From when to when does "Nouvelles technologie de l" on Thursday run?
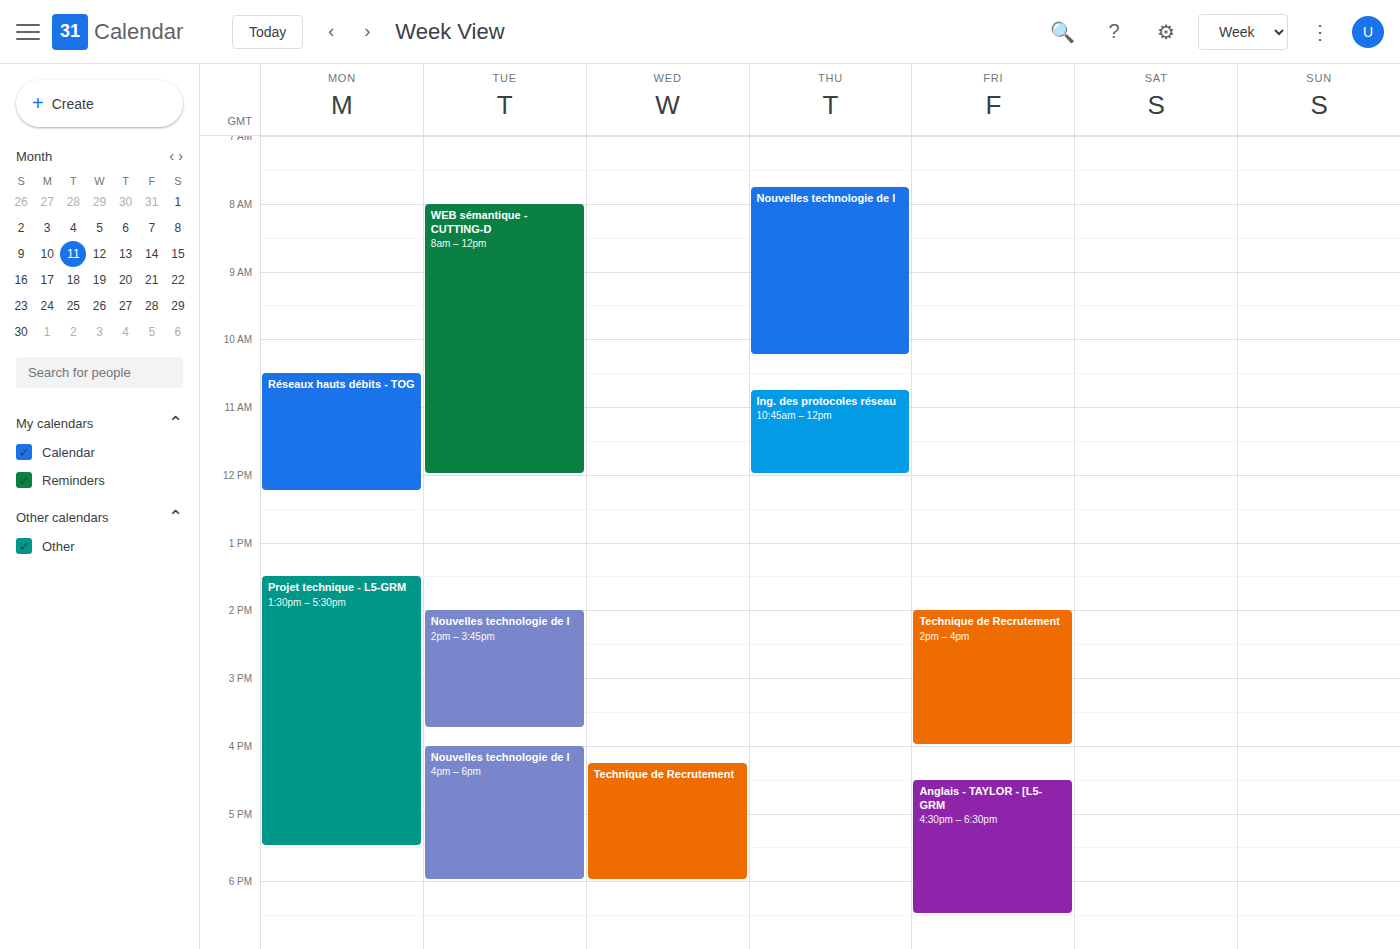
7:45 AM to 10:15 AM